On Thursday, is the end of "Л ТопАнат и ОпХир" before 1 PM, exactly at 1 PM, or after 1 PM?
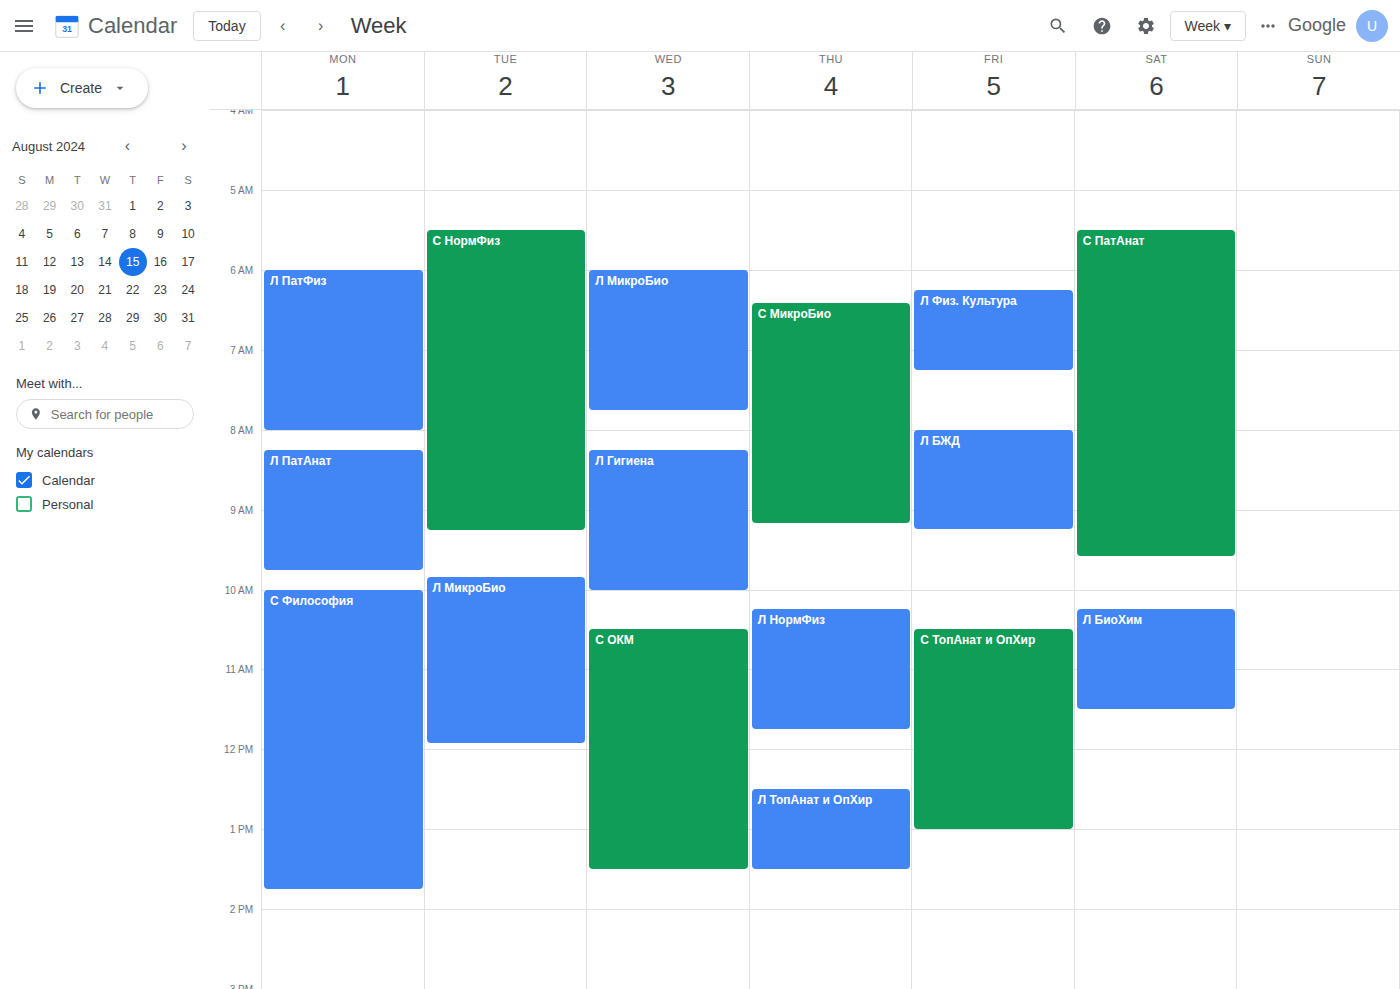
1:30 PM -- after 1 PM, 30 minutes below the 1 PM line.